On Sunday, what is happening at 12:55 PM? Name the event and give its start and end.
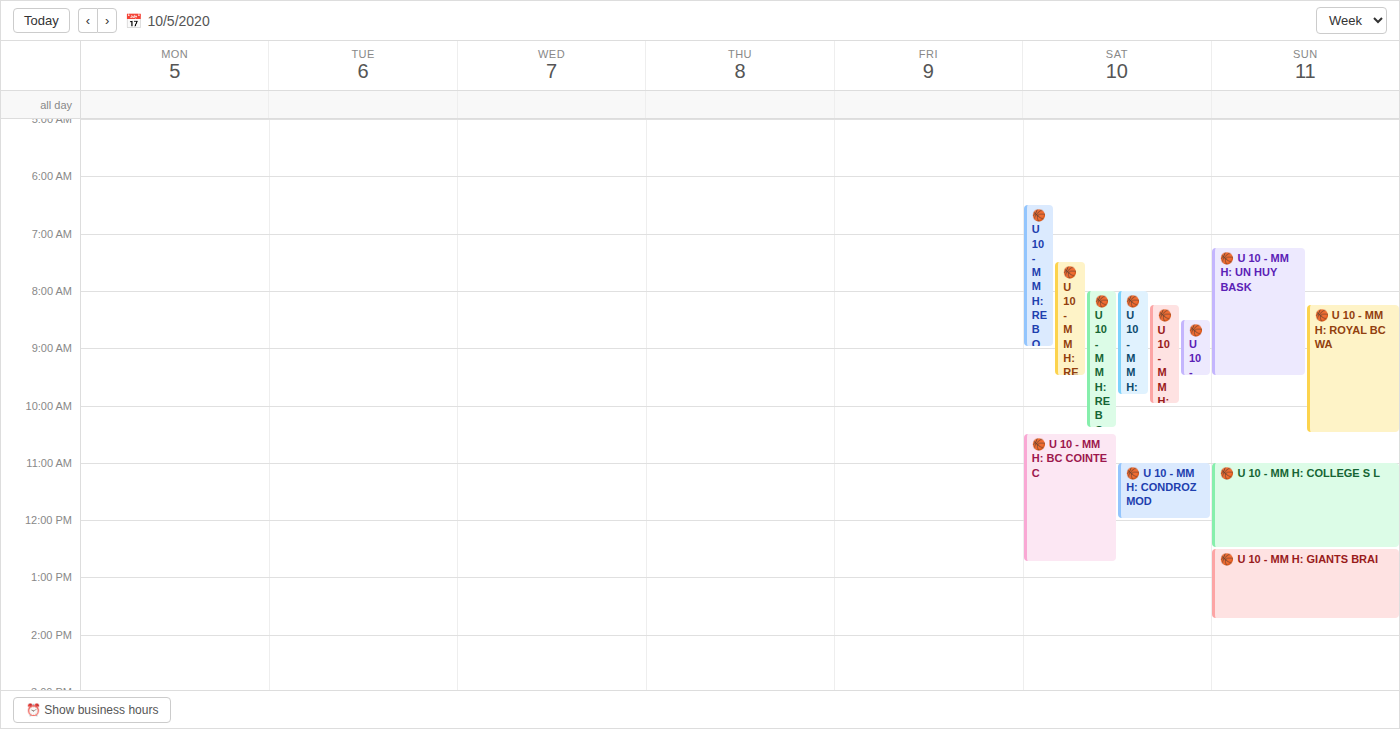
"🏀 U 10 - MM H: GIANTS BRAI", 12:30 PM to 1:45 PM